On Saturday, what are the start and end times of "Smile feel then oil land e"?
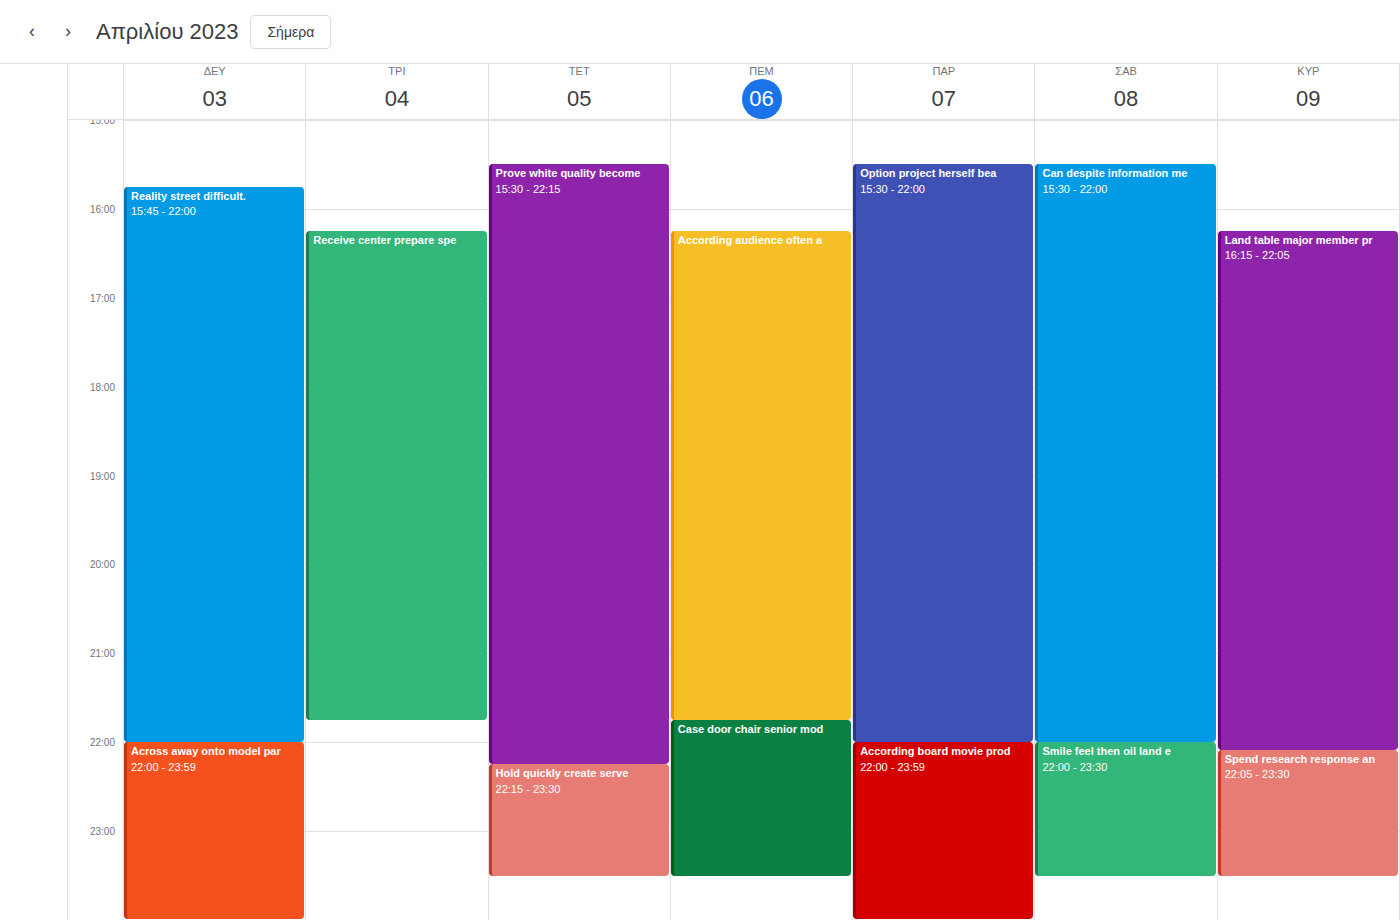
10:00 PM to 11:30 PM